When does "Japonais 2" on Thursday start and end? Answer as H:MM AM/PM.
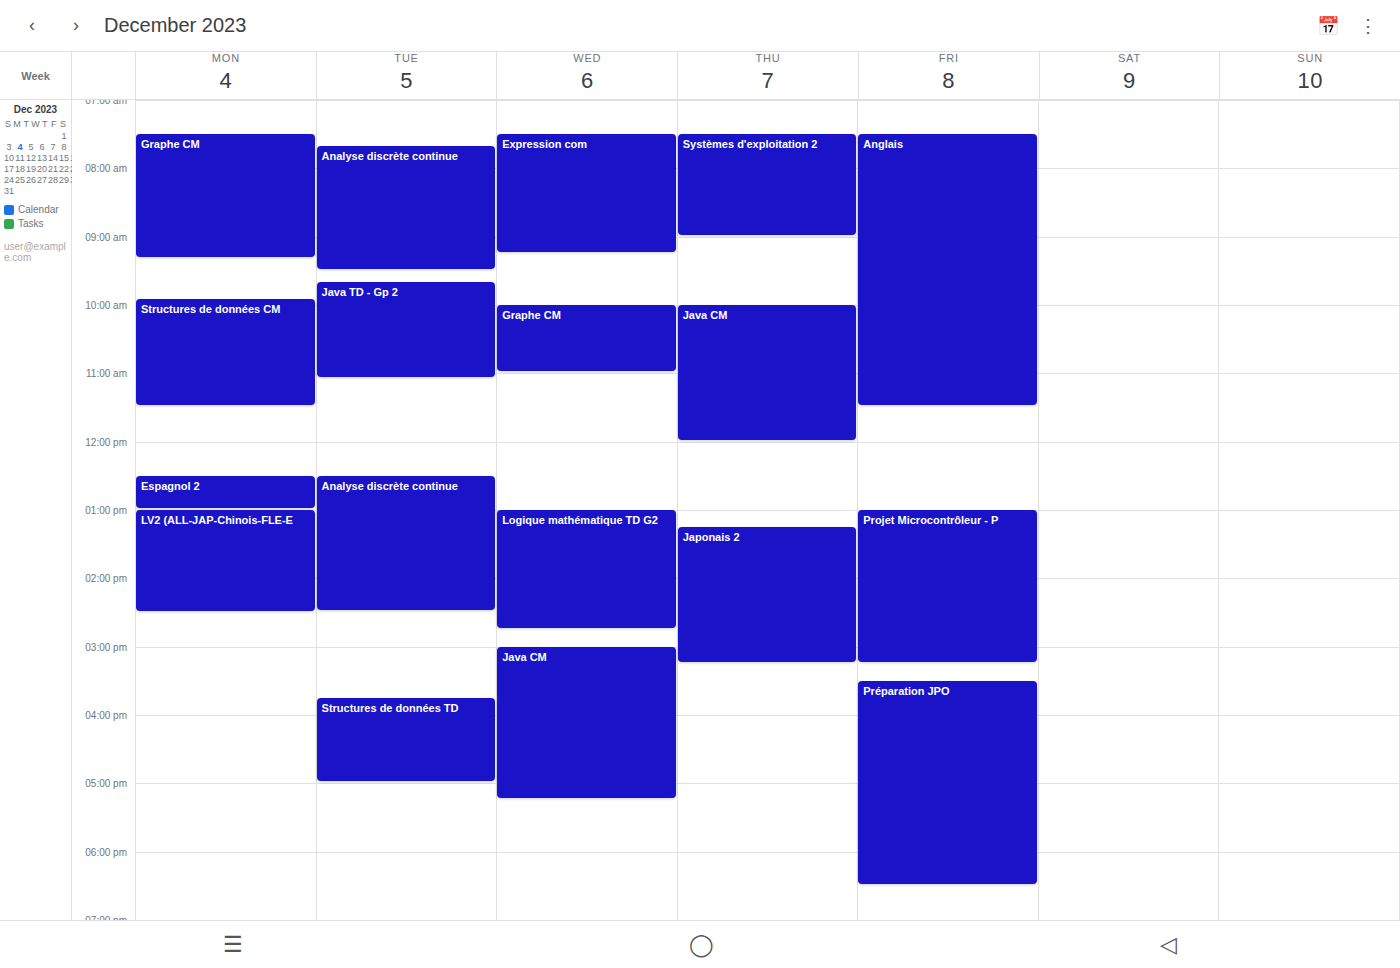
1:15 PM to 3:15 PM